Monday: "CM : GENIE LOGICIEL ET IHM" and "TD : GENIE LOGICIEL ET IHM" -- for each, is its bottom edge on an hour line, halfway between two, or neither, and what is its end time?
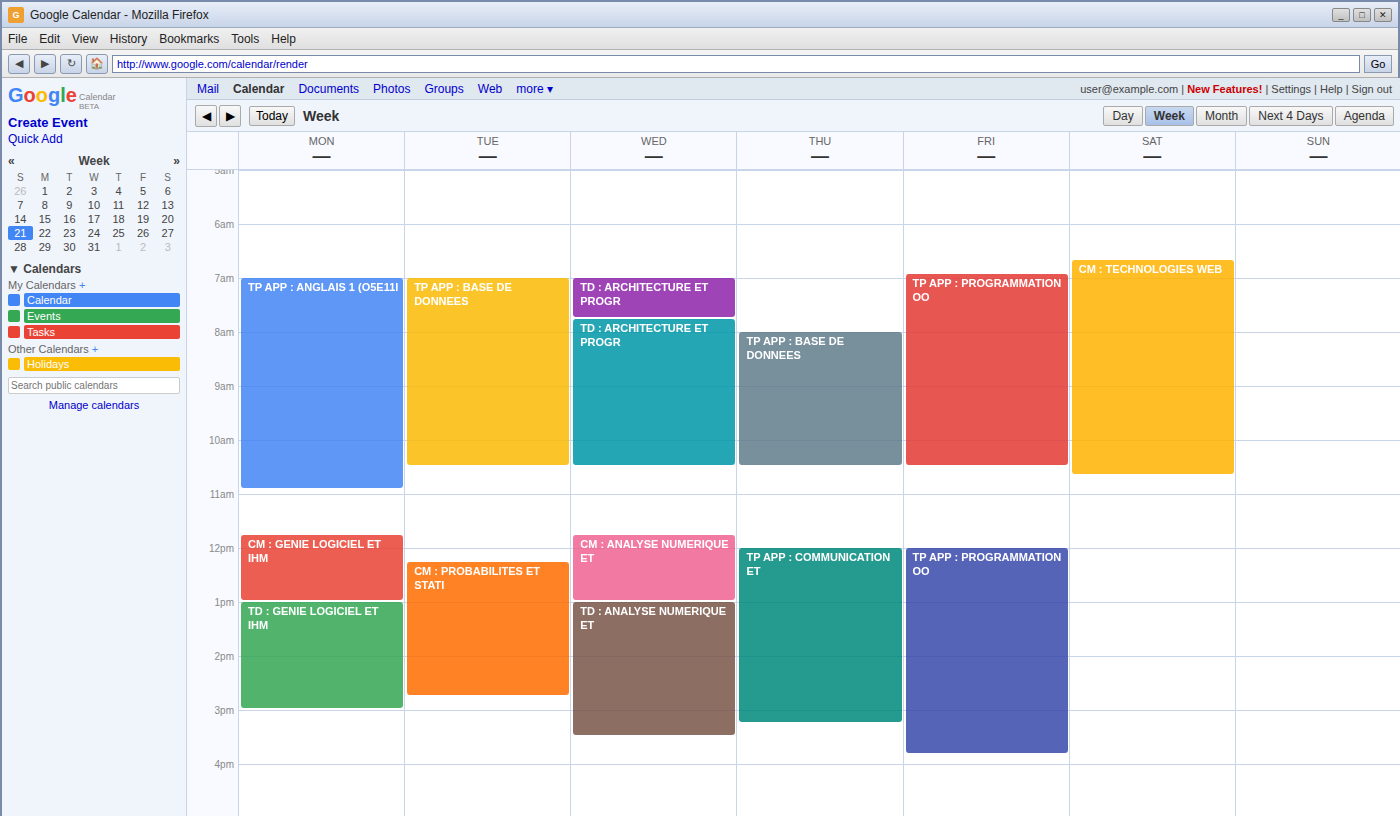
"CM : GENIE LOGICIEL ET IHM": 1:00 PM, exactly on the 1 PM line. "TD : GENIE LOGICIEL ET IHM": 3:00 PM, exactly on the 3 PM line.